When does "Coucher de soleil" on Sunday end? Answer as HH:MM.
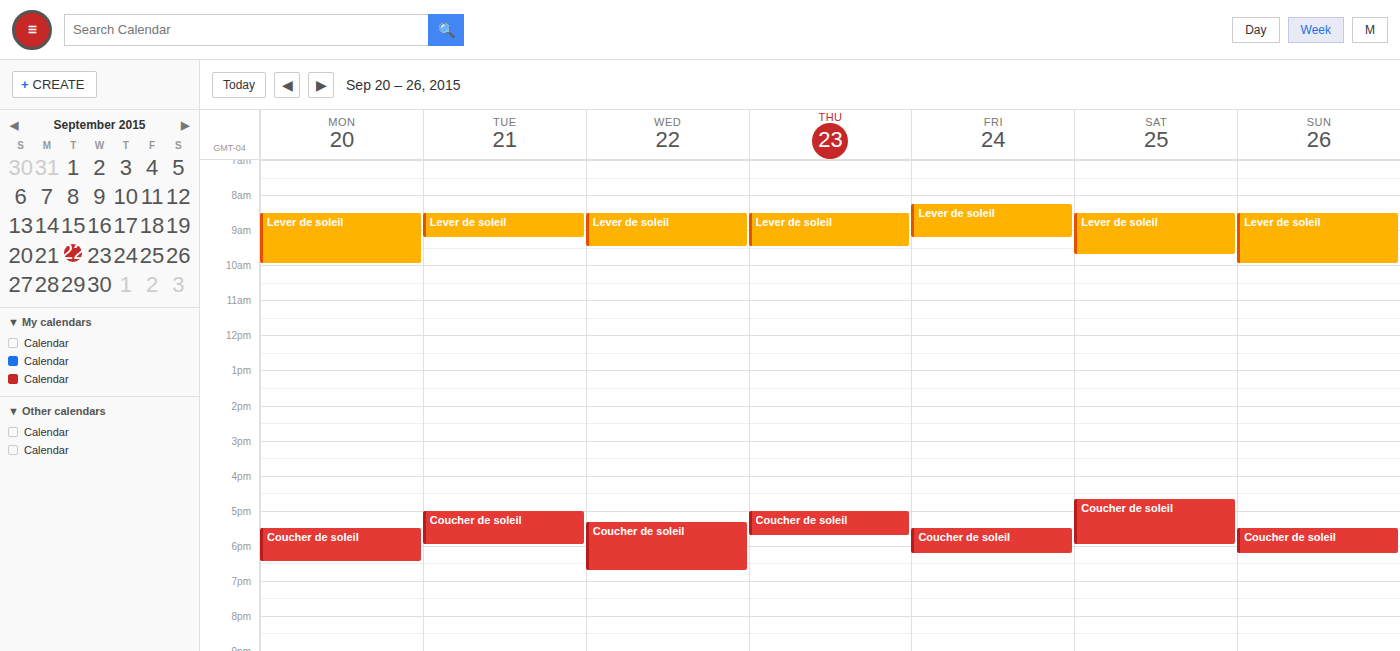
18:15